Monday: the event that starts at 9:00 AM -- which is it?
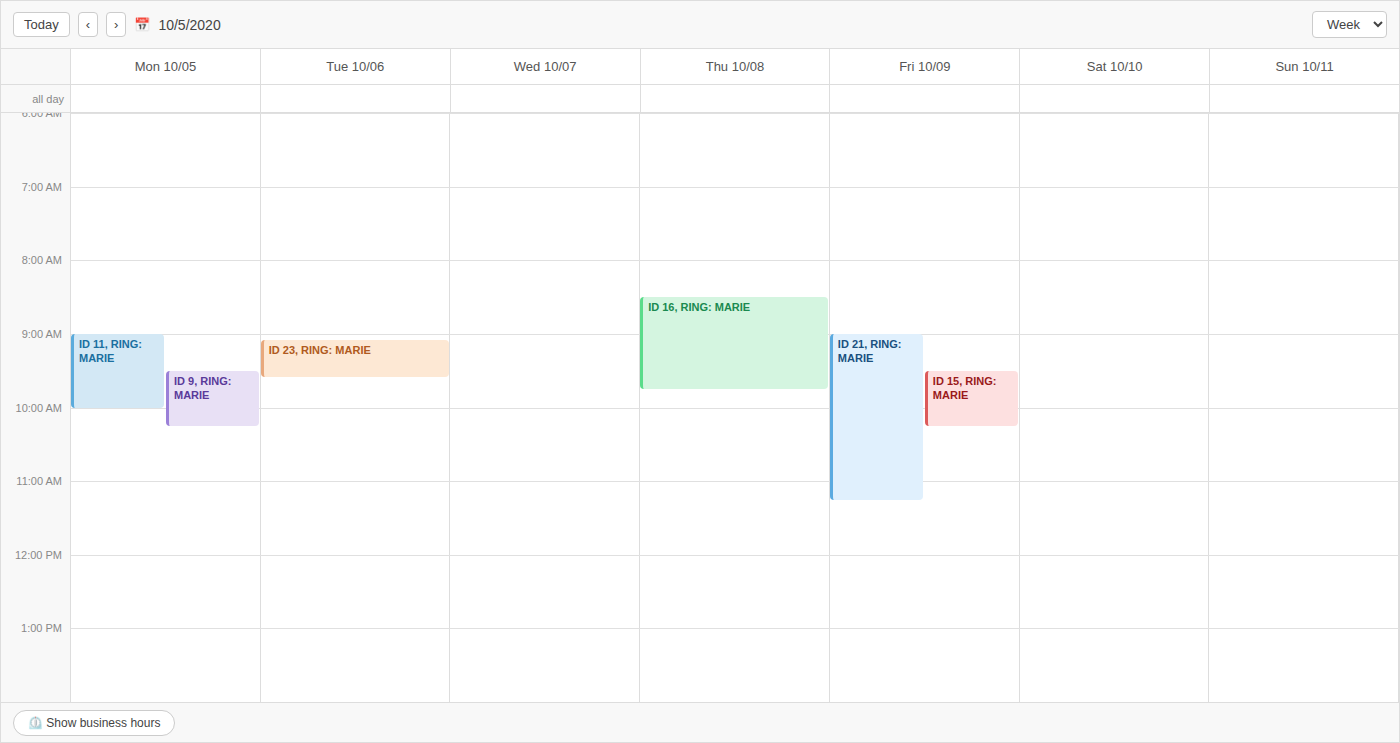
"ID 11, RING: marie"